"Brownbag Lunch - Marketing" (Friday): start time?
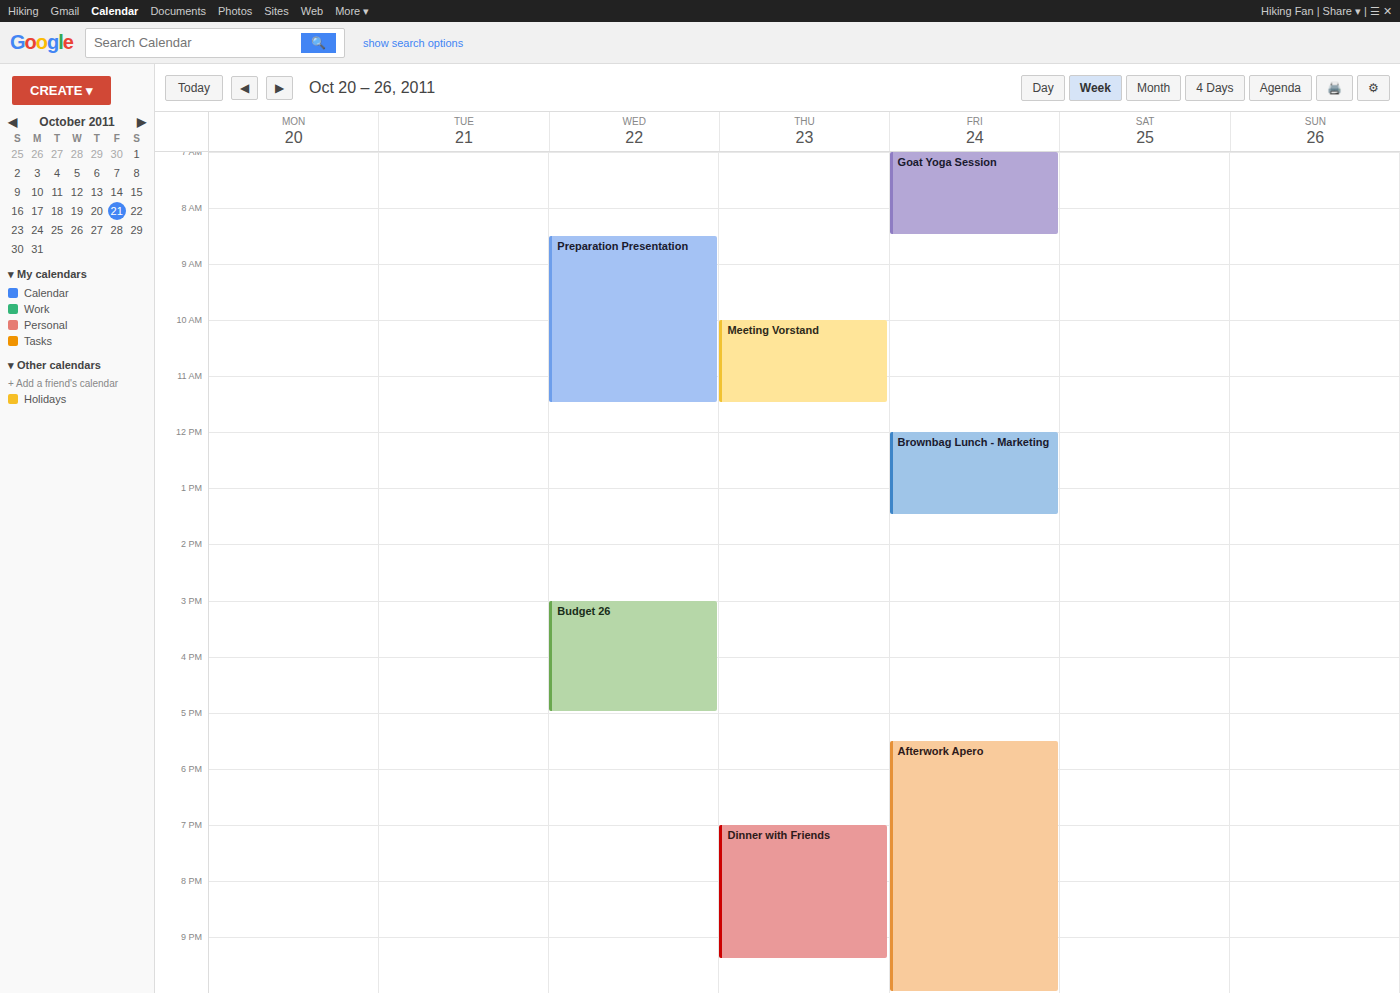
12:00 PM